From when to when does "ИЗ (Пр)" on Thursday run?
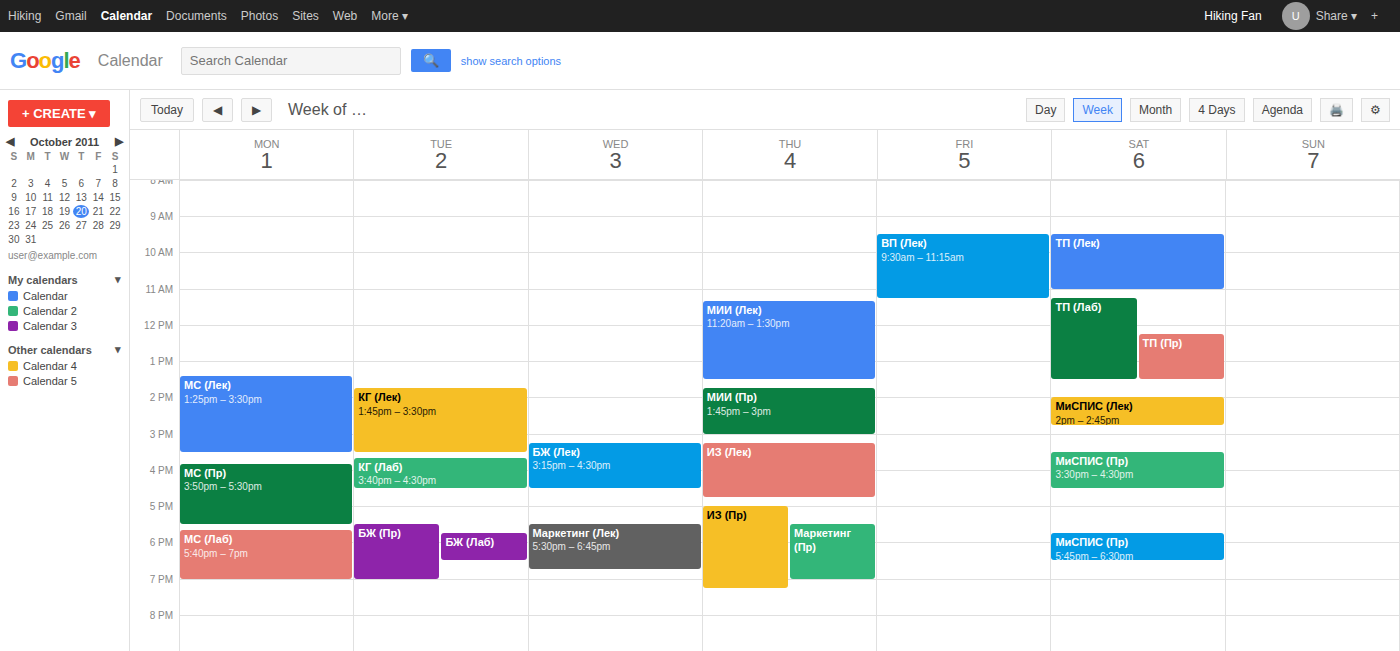
5:00 PM to 7:15 PM